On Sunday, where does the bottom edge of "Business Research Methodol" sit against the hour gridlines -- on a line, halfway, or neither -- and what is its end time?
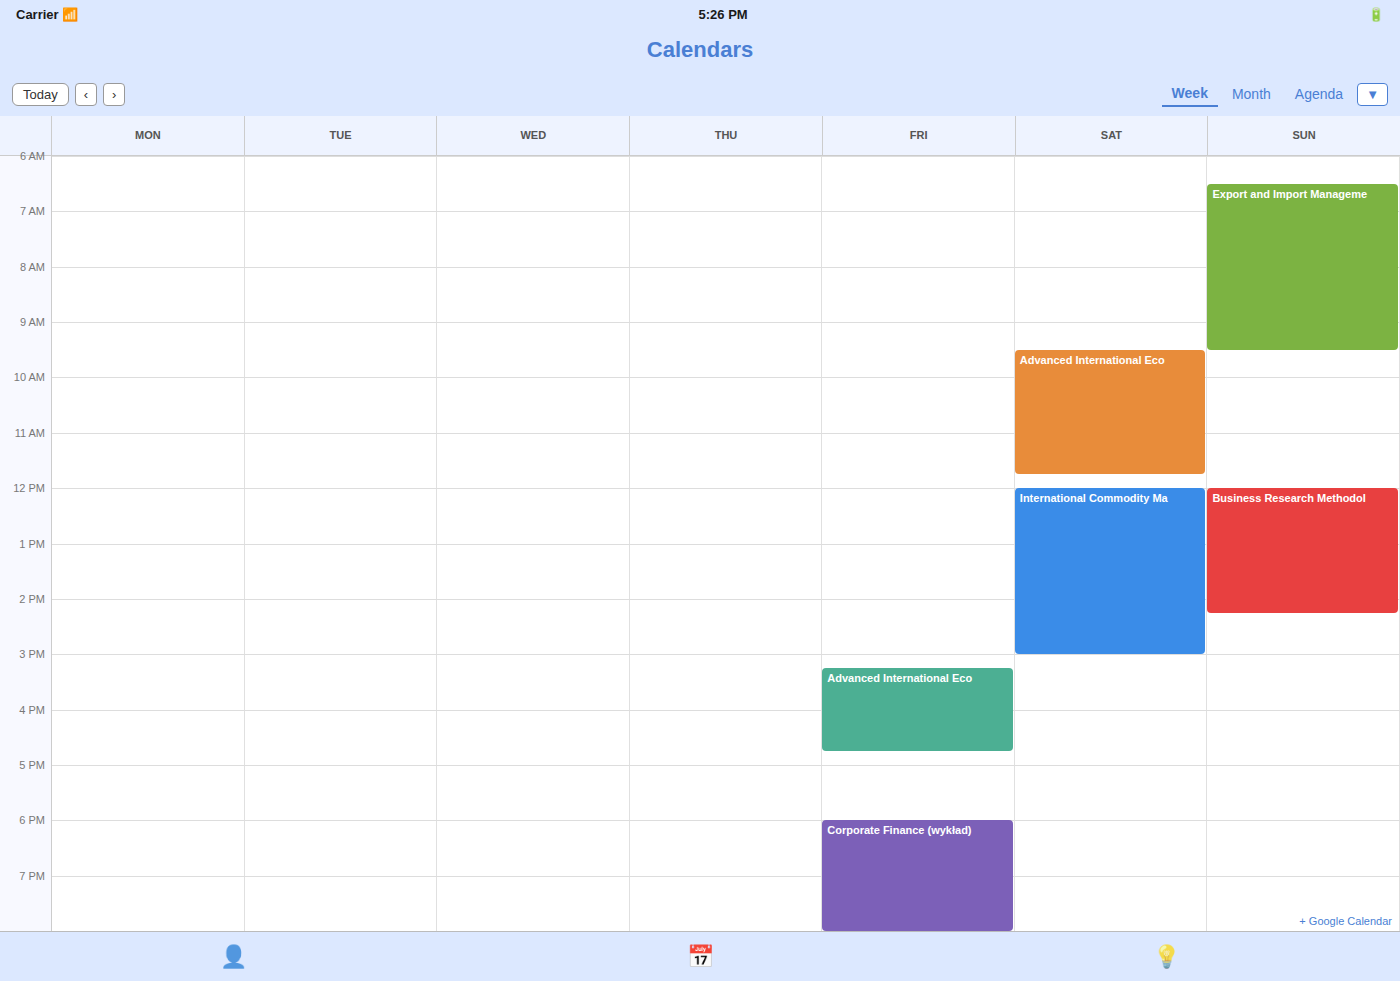
2:15 PM -- neither: a quarter of the way from the 2 PM line to the 3 PM line.